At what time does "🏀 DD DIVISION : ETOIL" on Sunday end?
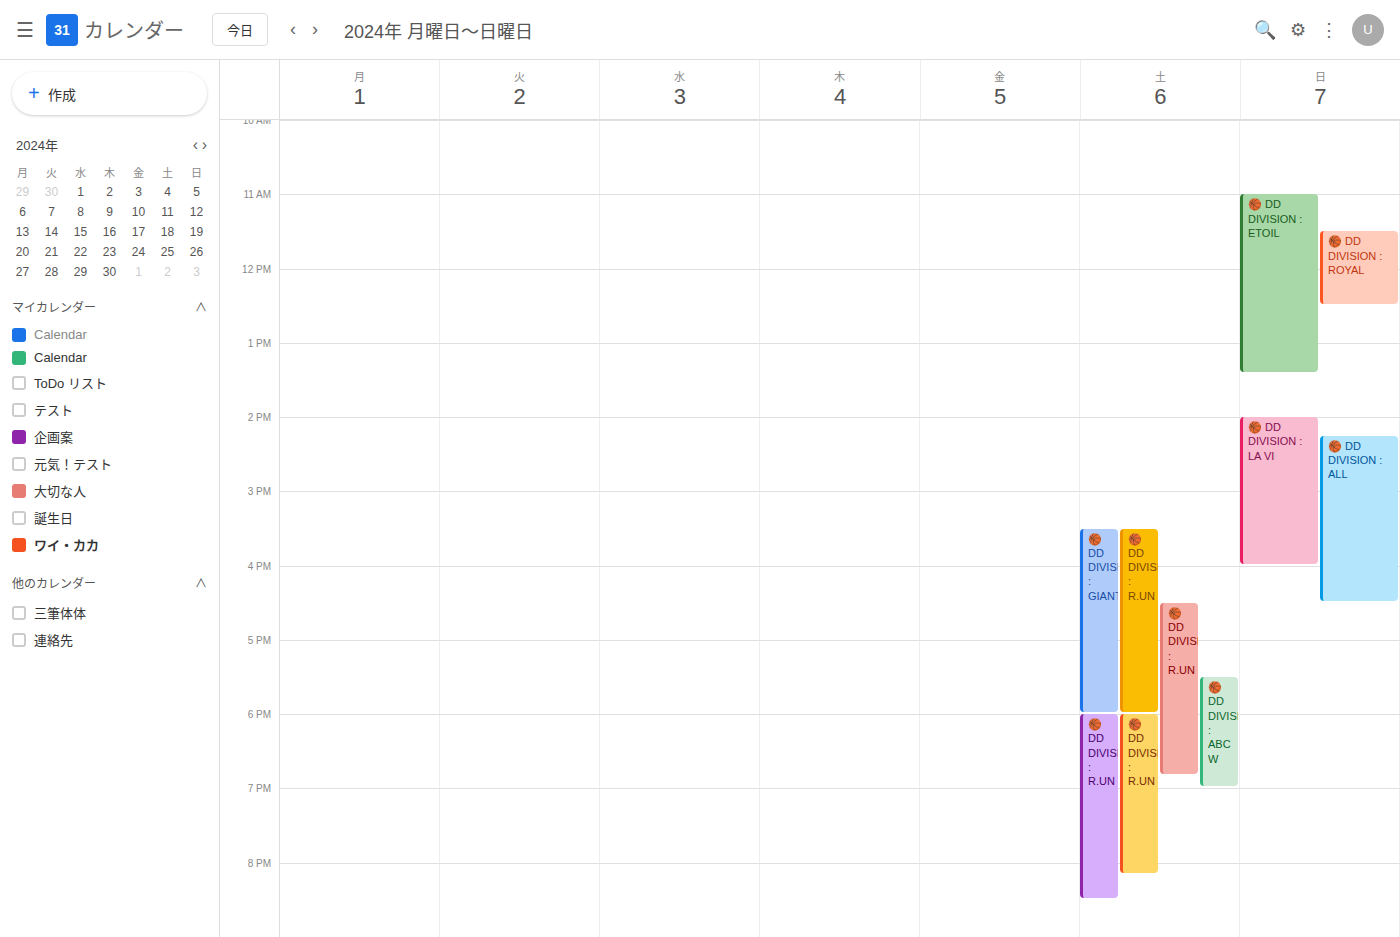
13:25